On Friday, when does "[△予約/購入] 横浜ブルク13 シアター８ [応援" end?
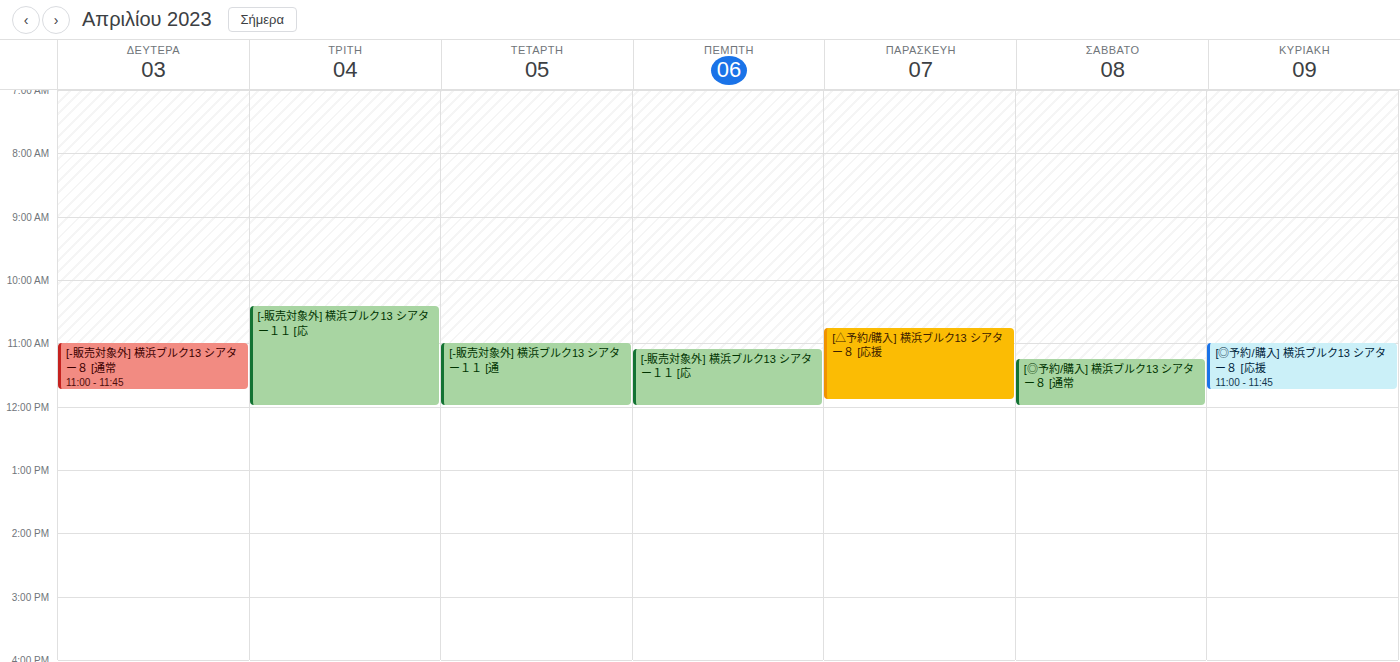
11:55 AM